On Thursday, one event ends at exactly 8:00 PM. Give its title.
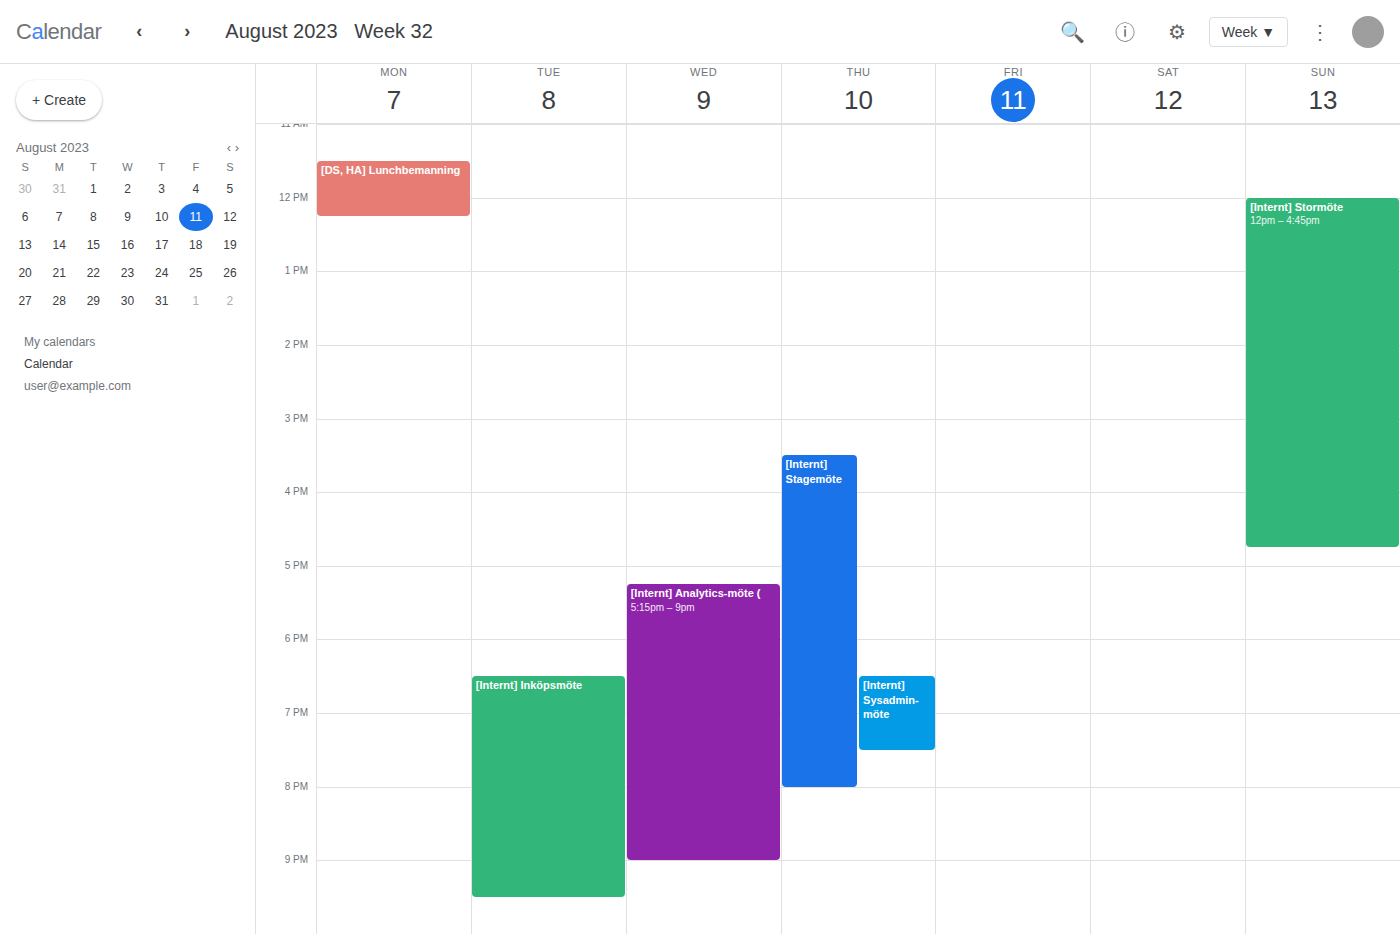
"[Internt] Stagemöte"